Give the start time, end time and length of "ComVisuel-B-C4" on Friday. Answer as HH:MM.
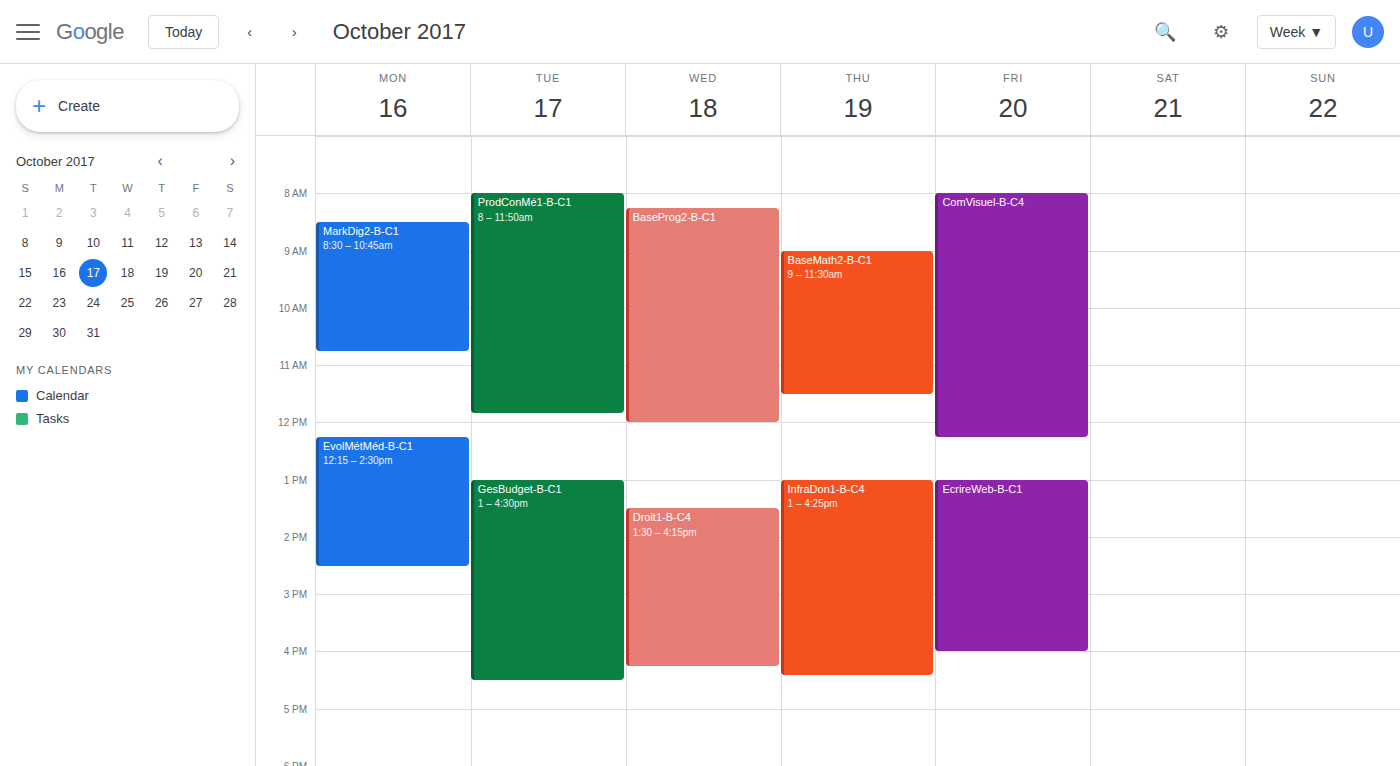
08:00 to 12:15, 4 hours 15 minutes